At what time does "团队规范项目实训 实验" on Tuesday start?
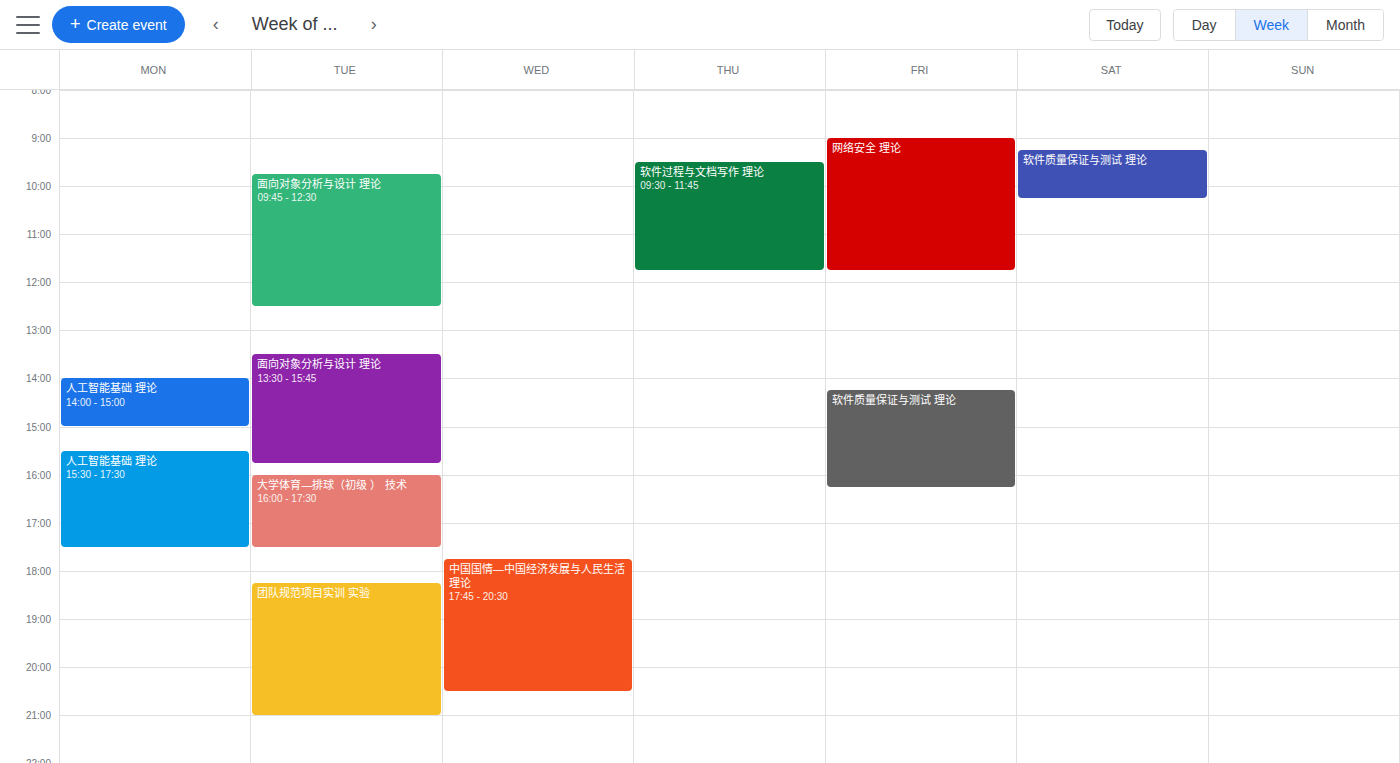
6:15 PM